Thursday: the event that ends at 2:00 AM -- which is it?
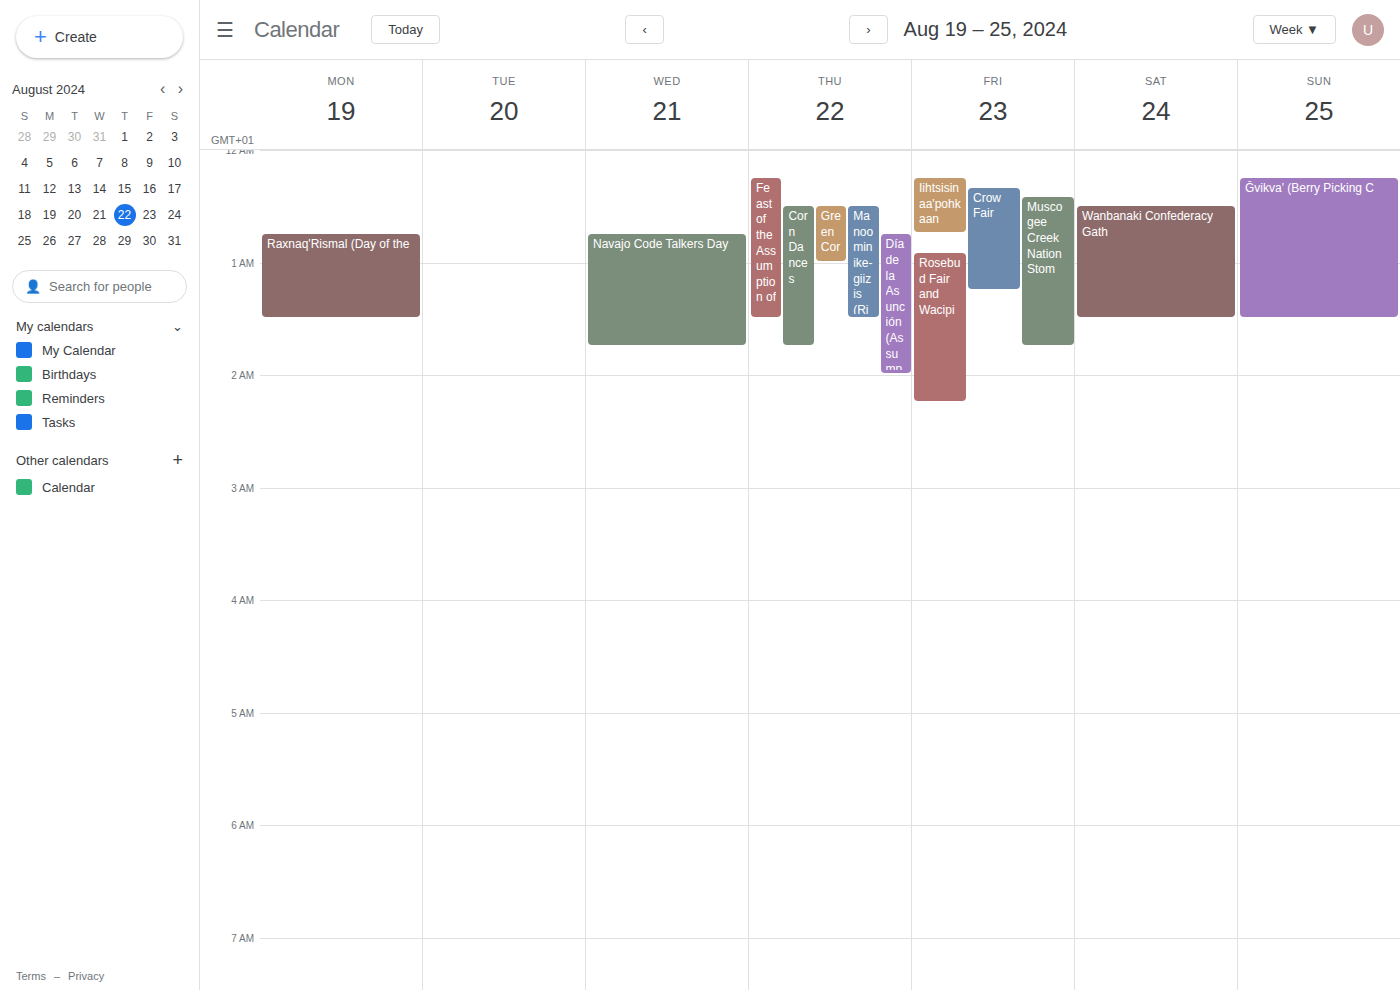
"Día de la Asunción (Assump"